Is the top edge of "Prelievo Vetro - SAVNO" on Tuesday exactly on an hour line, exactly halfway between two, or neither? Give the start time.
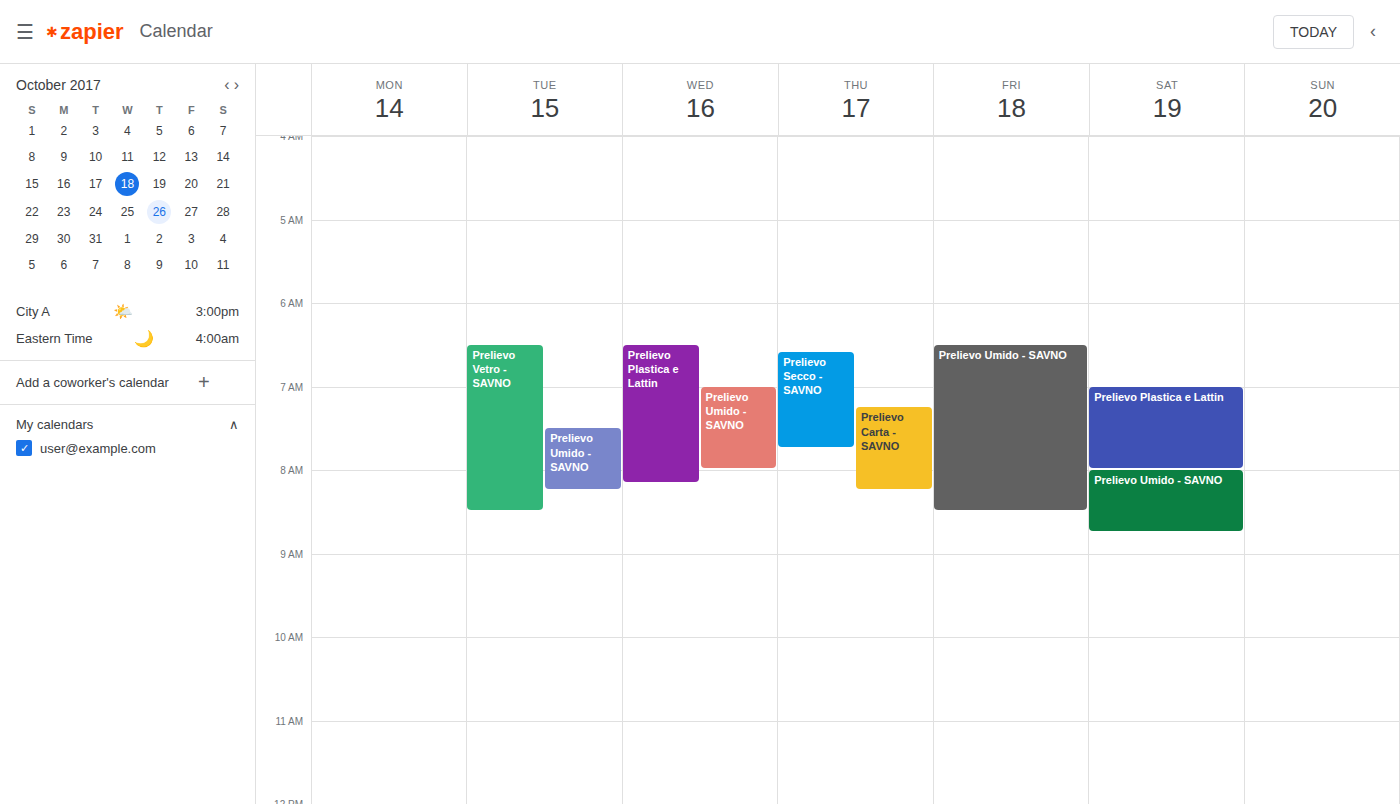
6:30 AM -- halfway between the 6 AM and 7 AM lines.